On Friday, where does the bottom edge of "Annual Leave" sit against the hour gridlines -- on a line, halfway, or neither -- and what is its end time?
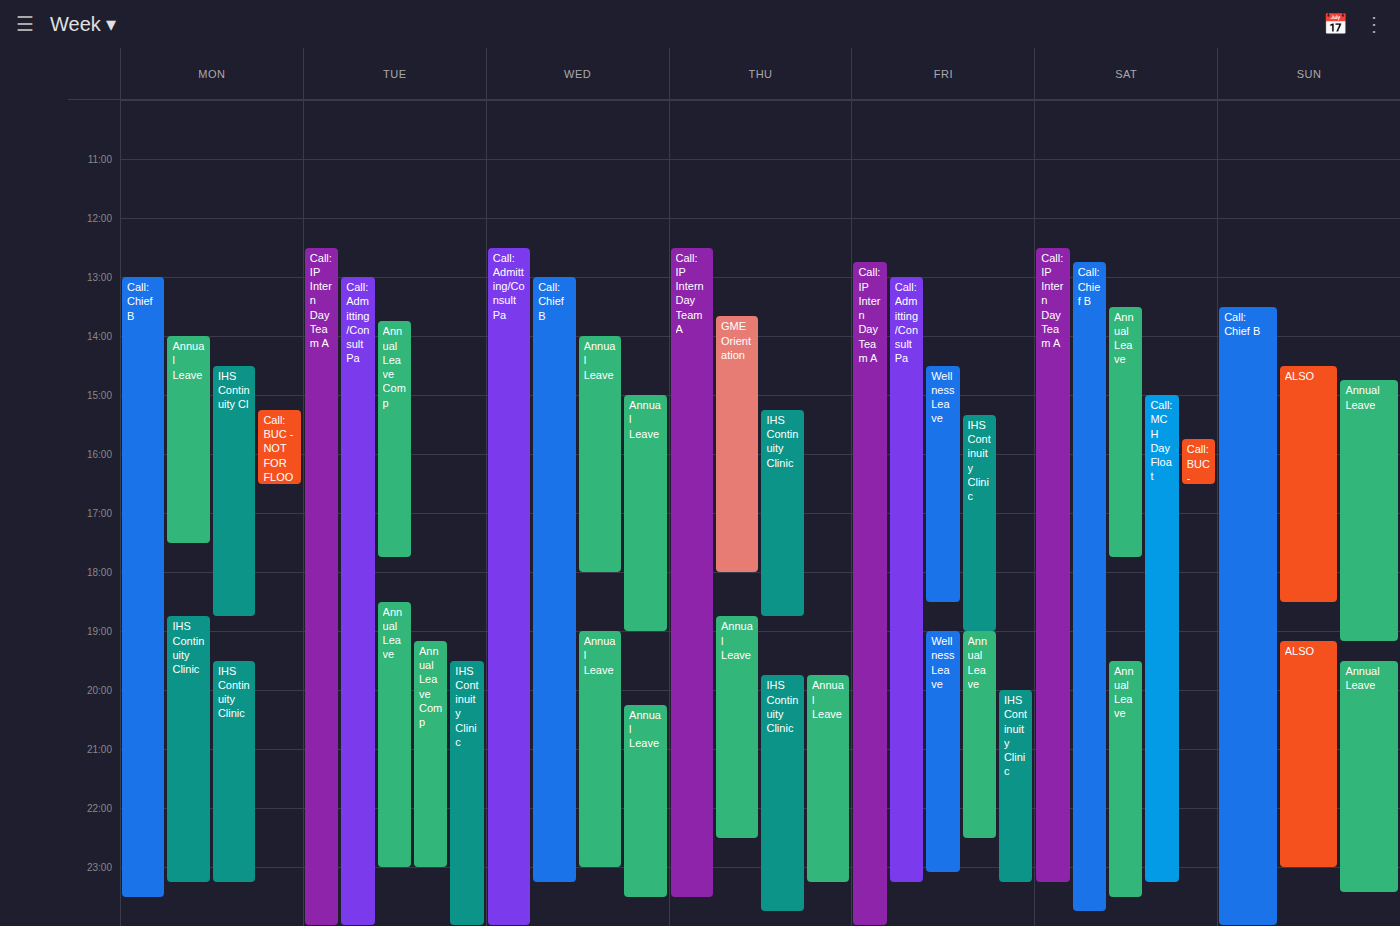
10:30 PM -- halfway between the 10 PM and 11 PM lines.